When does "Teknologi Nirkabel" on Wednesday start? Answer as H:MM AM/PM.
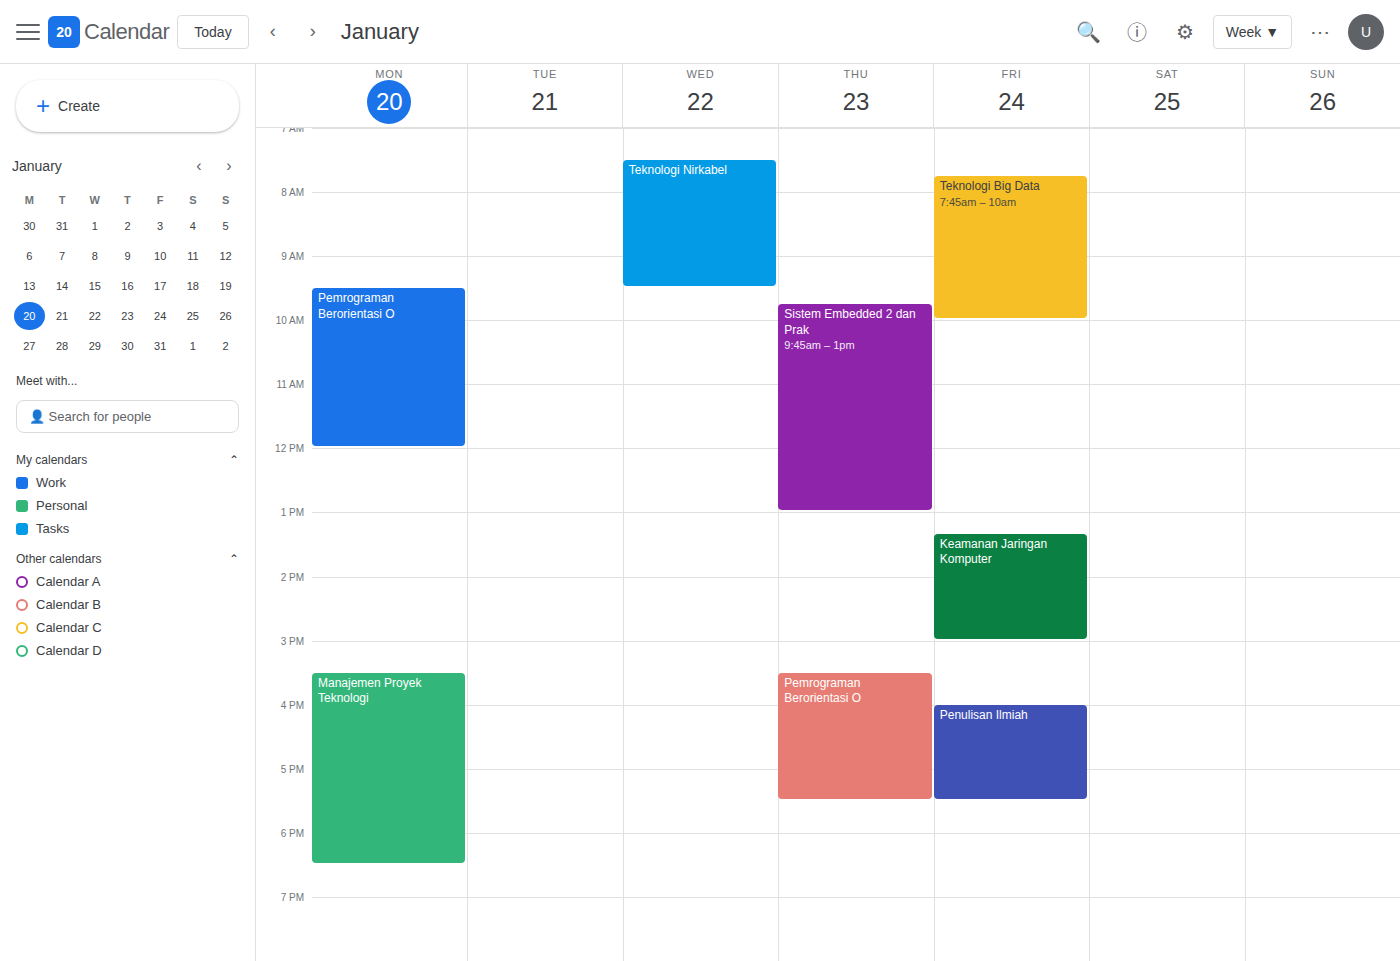
7:30 AM